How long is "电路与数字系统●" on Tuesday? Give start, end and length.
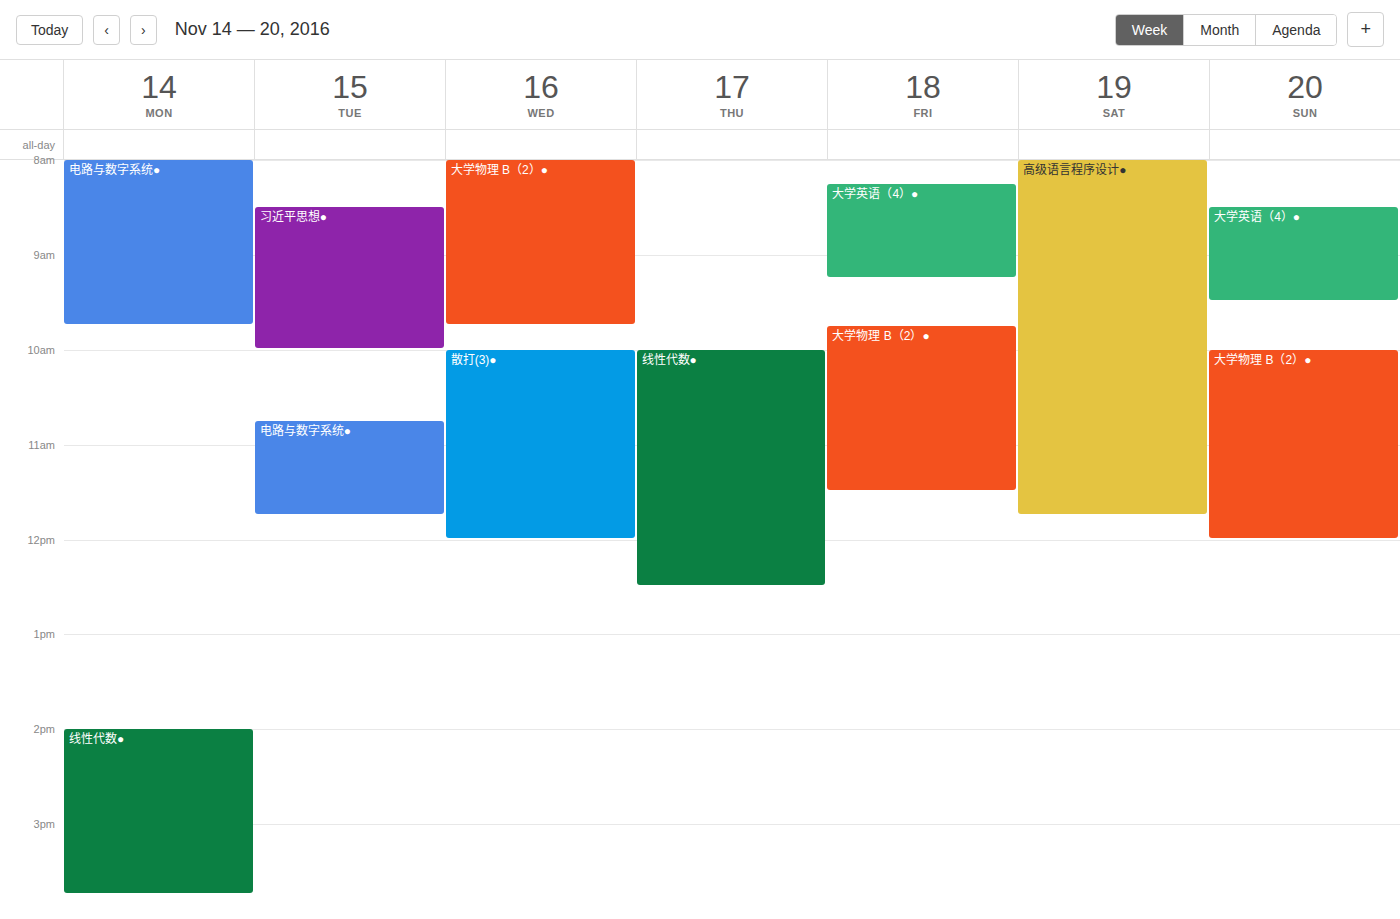
10:45 AM to 11:45 AM, 1 hour